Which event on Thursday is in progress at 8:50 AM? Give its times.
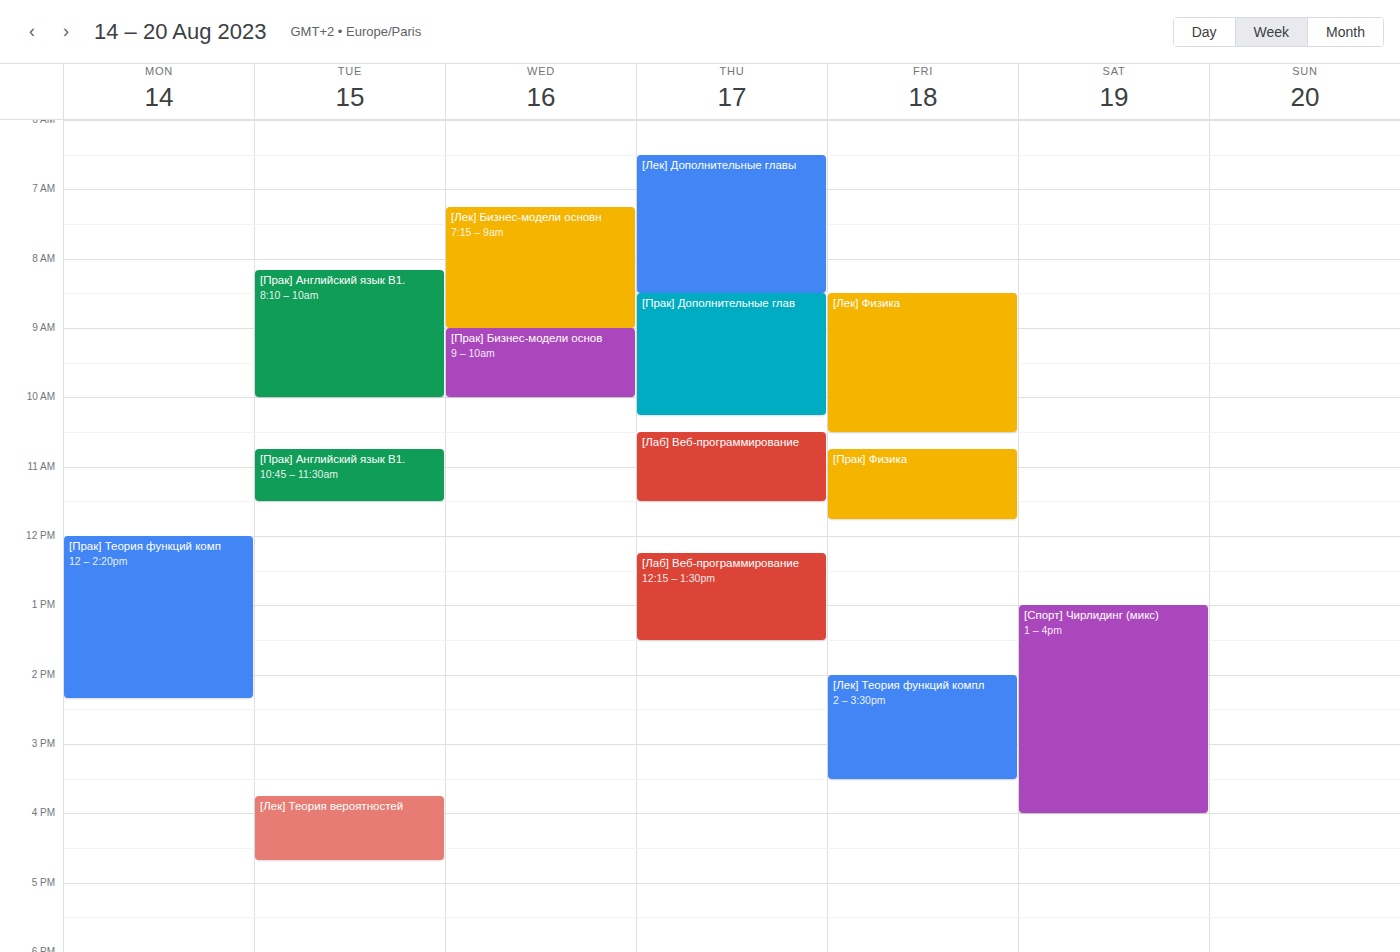
"[Прак] Дополнительные глав", 8:30 AM to 10:15 AM